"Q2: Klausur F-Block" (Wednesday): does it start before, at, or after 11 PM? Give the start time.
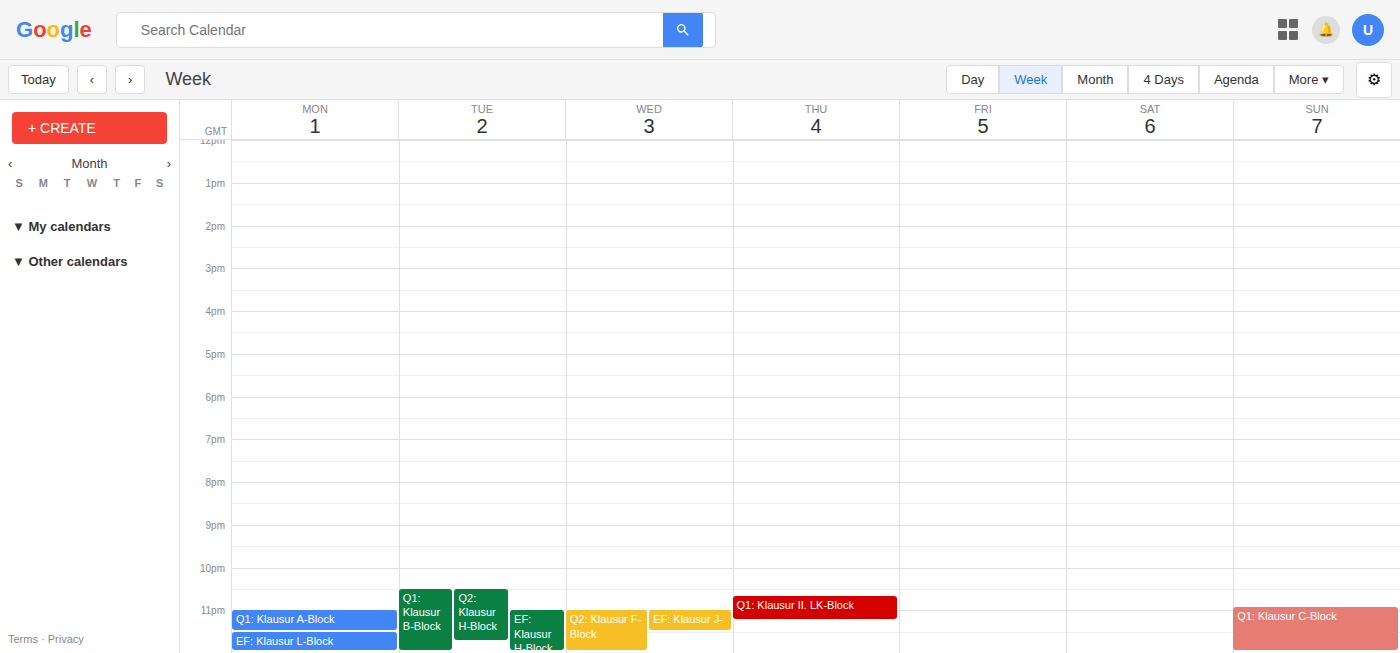
11:00 PM -- exactly at 11 PM, on the 11 PM line.